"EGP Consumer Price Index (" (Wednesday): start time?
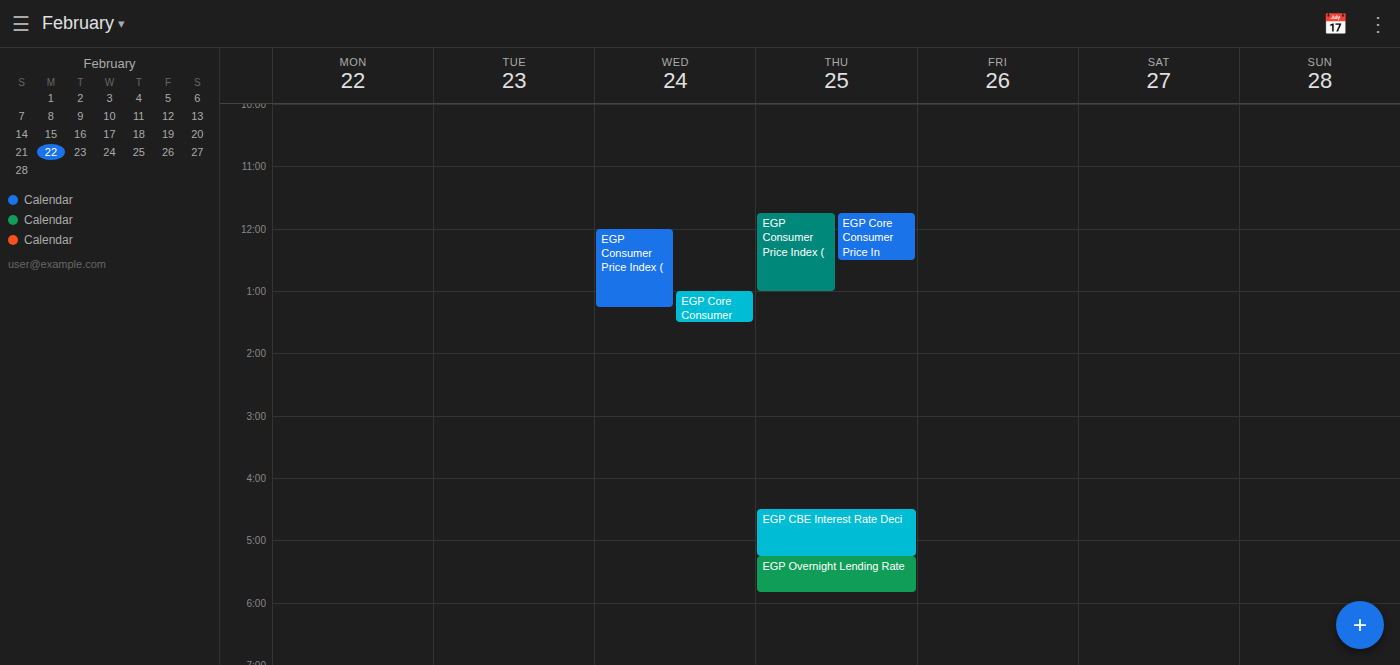
12:00